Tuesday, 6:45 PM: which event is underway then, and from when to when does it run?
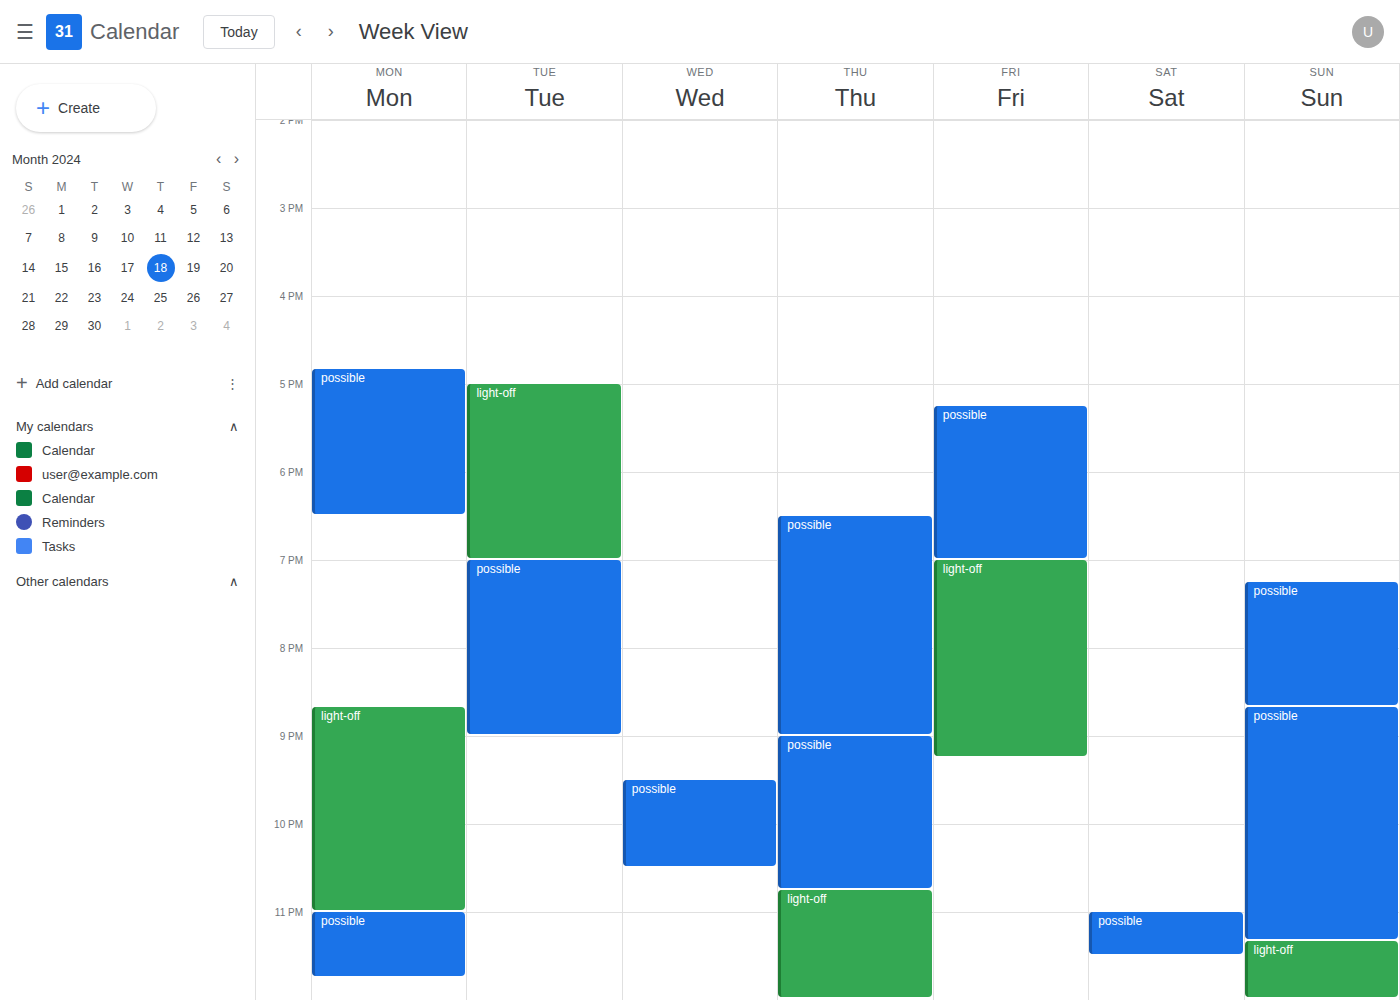
"light-off", 5:00 PM to 7:00 PM